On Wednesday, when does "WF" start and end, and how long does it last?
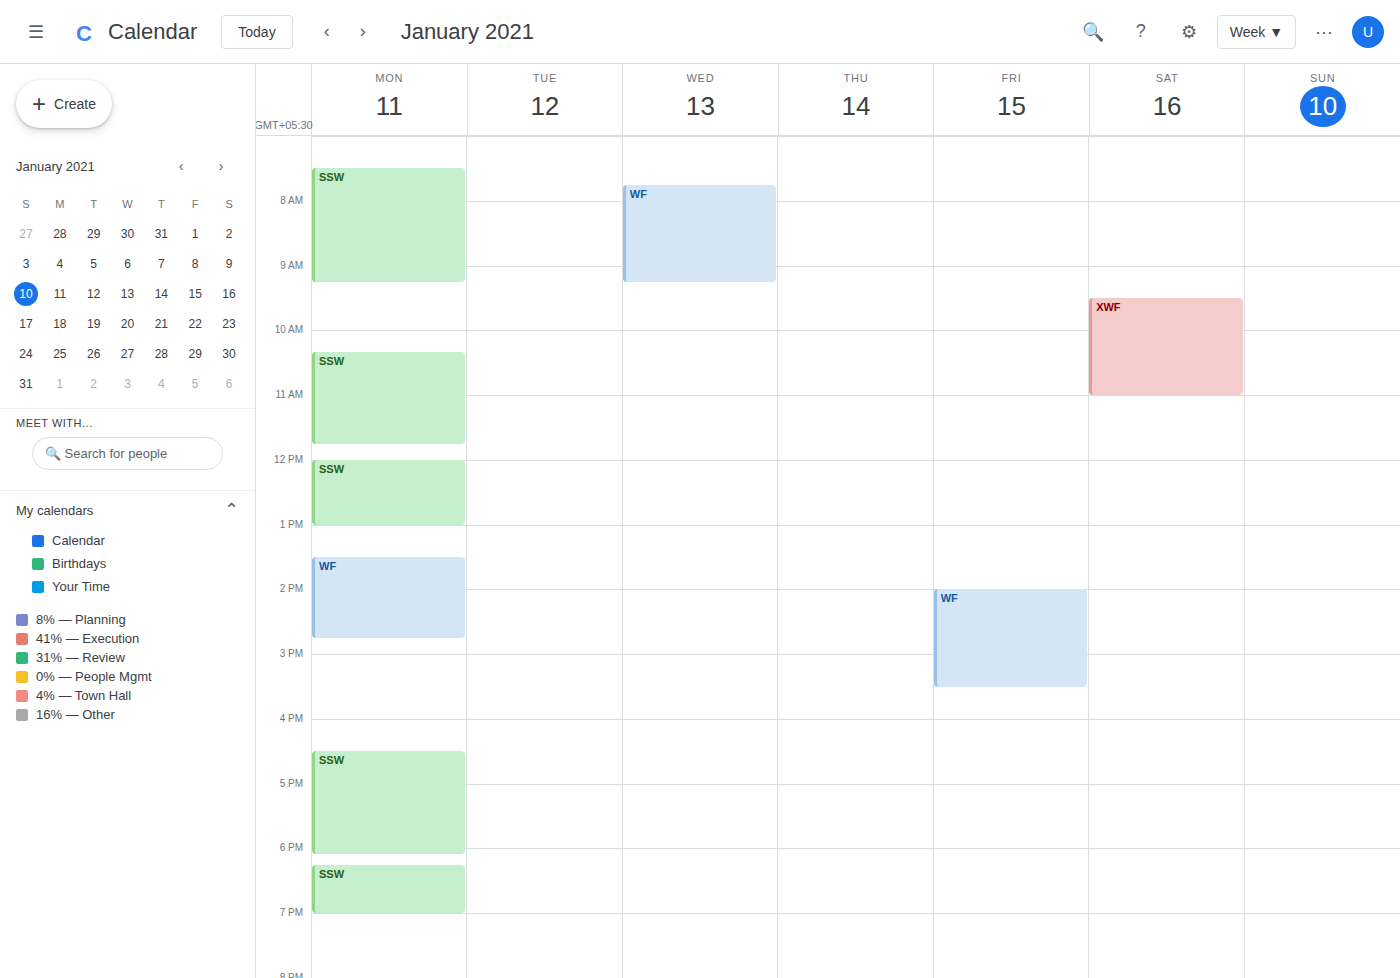
7:45 AM to 9:15 AM, 1 hour 30 minutes